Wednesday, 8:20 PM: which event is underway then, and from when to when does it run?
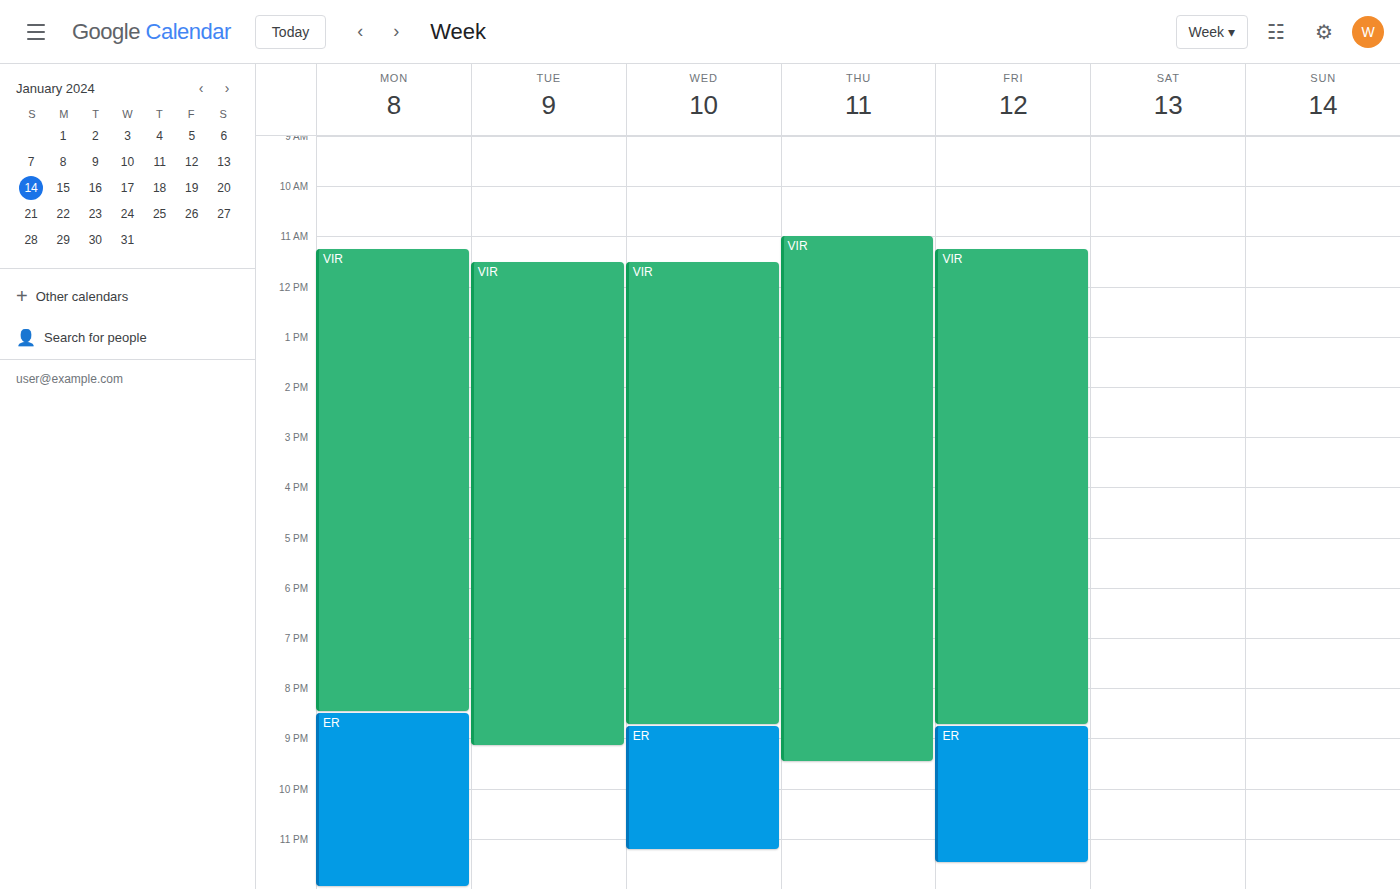
"VIR", 11:30 AM to 8:45 PM